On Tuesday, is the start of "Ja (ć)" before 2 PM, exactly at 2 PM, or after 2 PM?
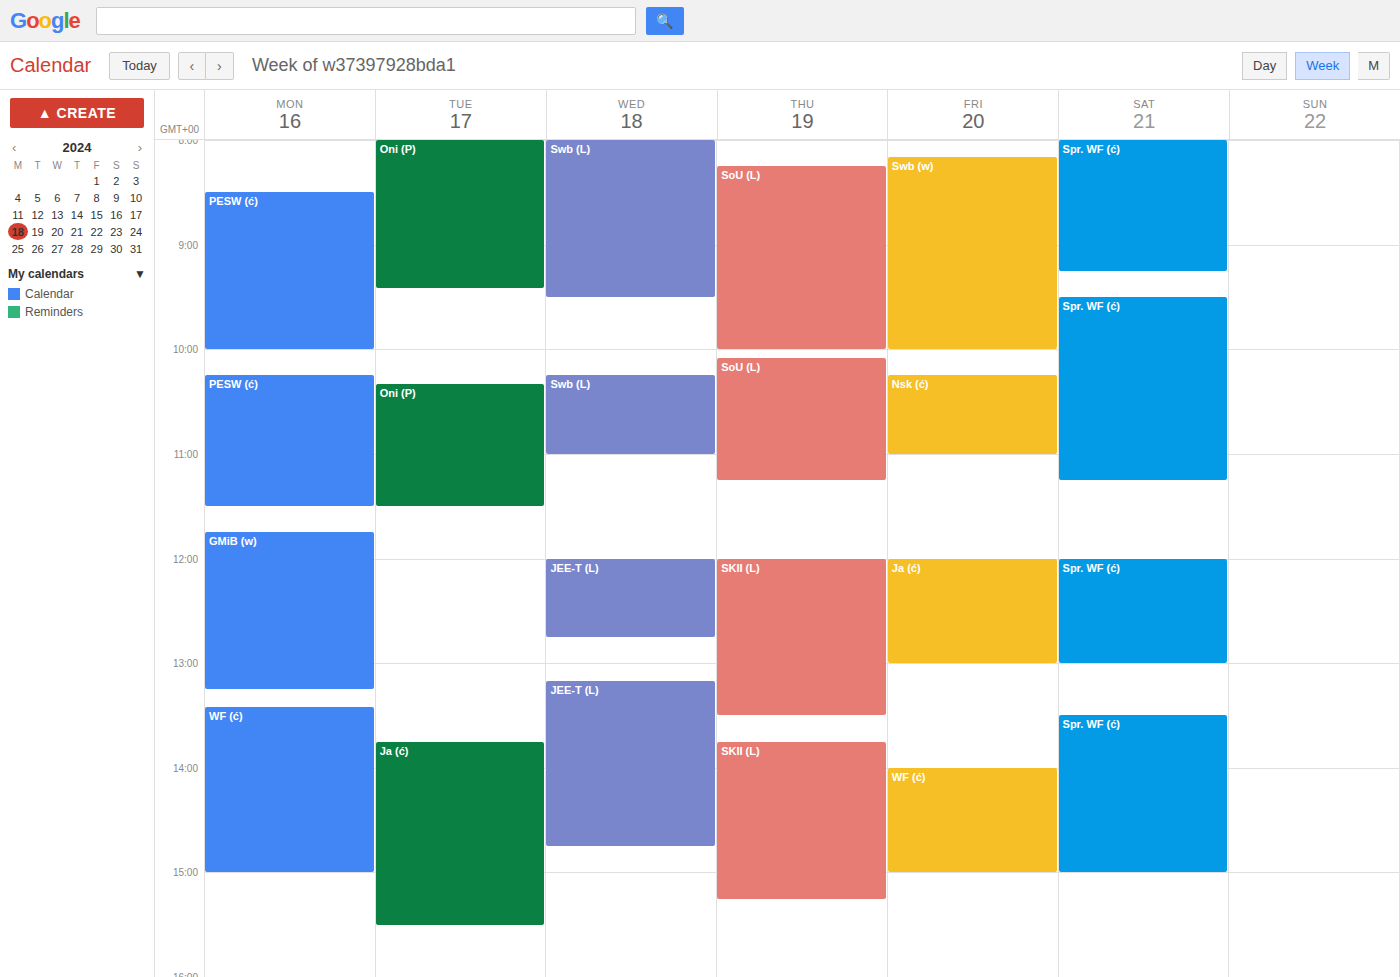
1:45 PM -- before 2 PM, 15 minutes above the 2 PM line.